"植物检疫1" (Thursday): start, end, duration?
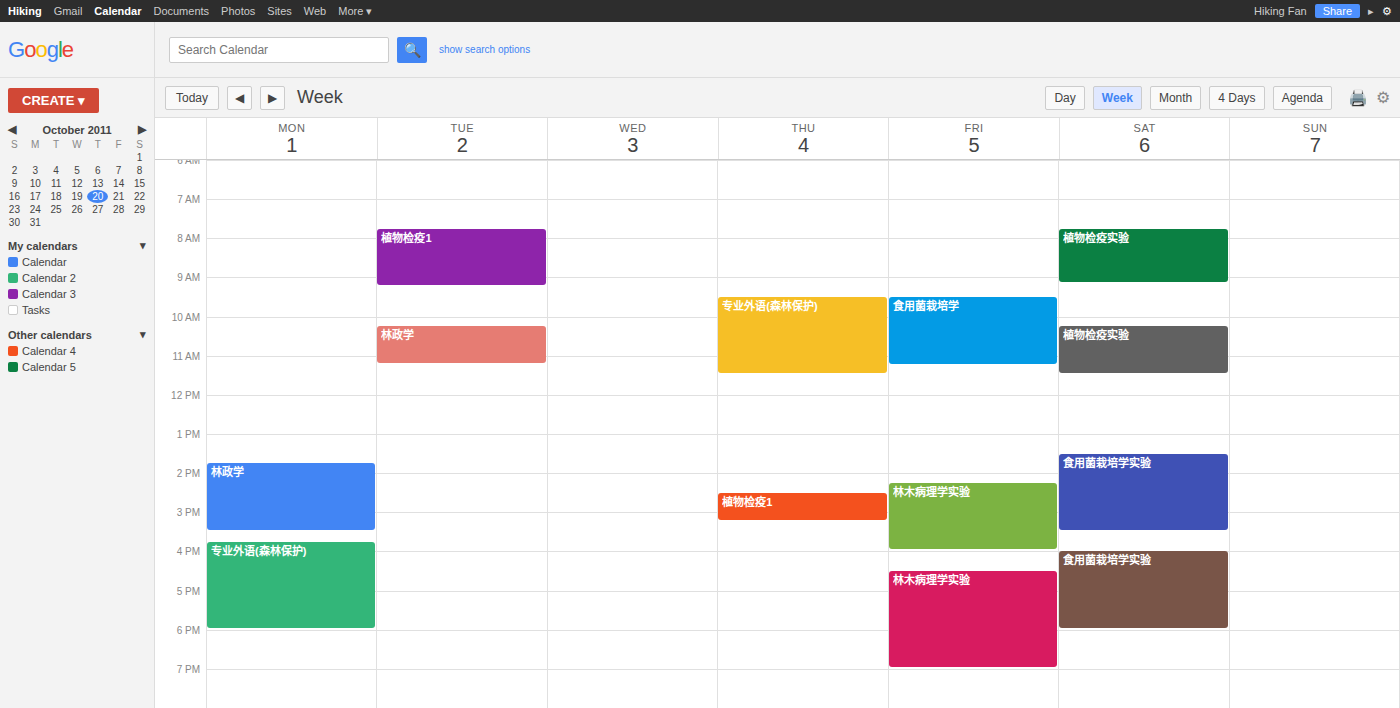
2:30 PM to 3:15 PM, 45 minutes